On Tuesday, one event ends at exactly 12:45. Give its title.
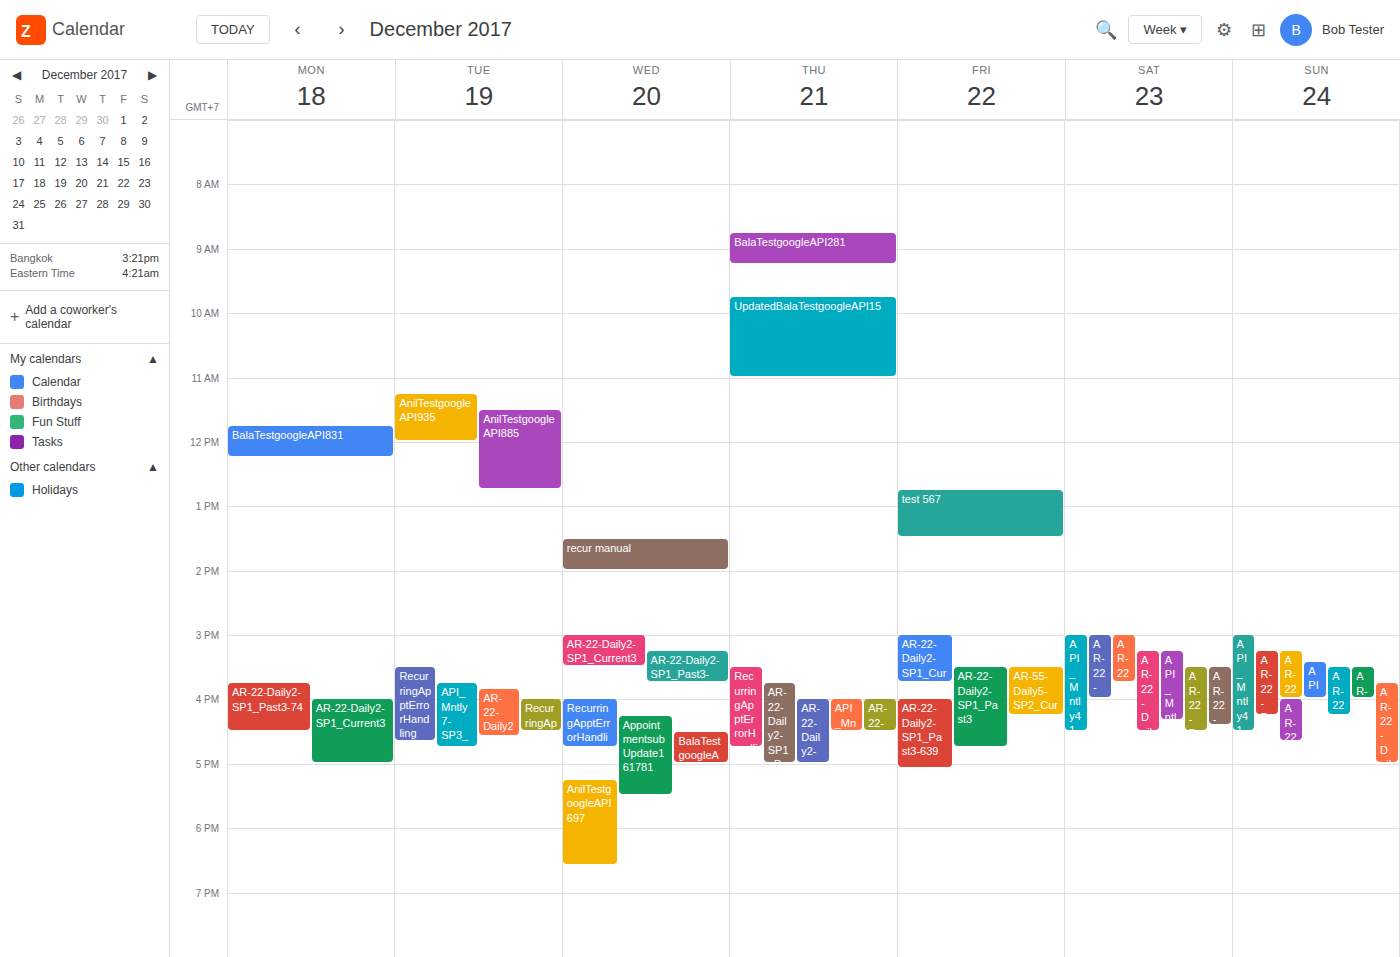
"AnilTestgoogleAPI885"